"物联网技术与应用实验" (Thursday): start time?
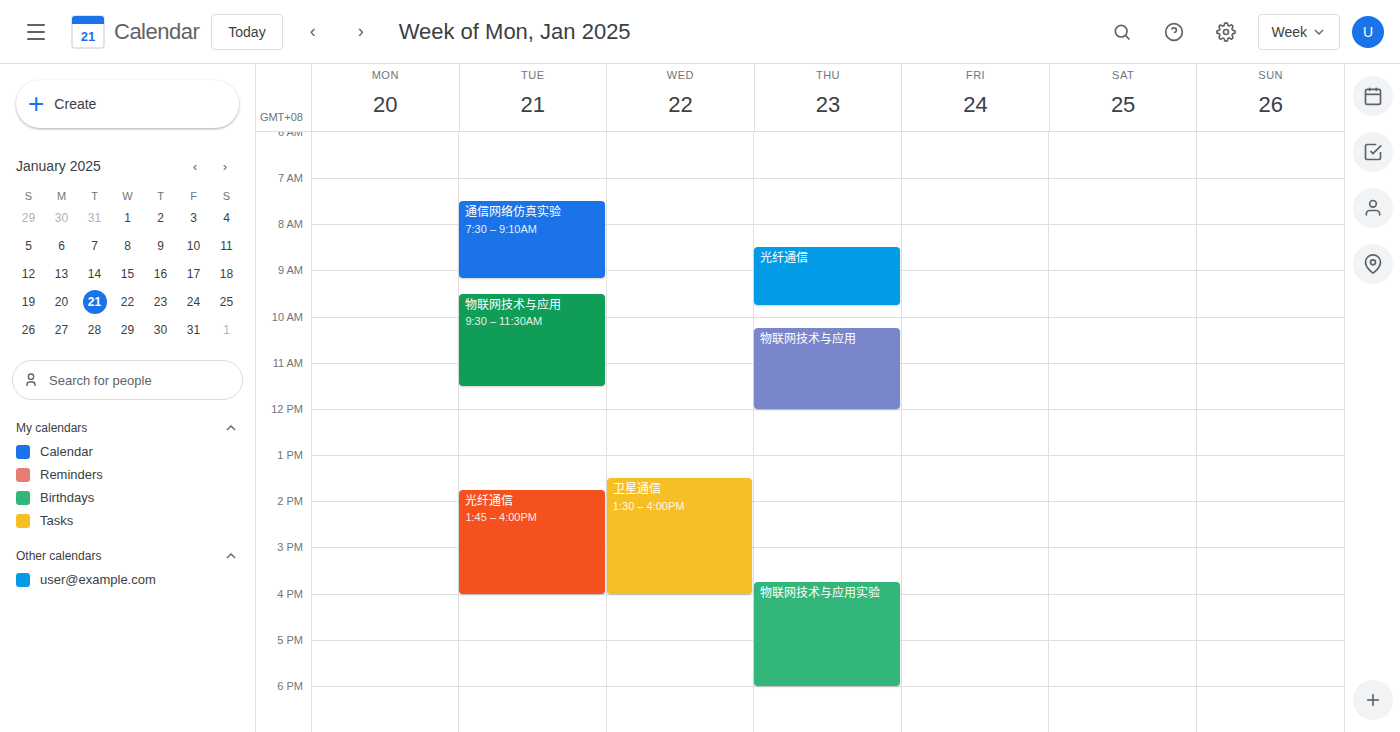
3:45 PM